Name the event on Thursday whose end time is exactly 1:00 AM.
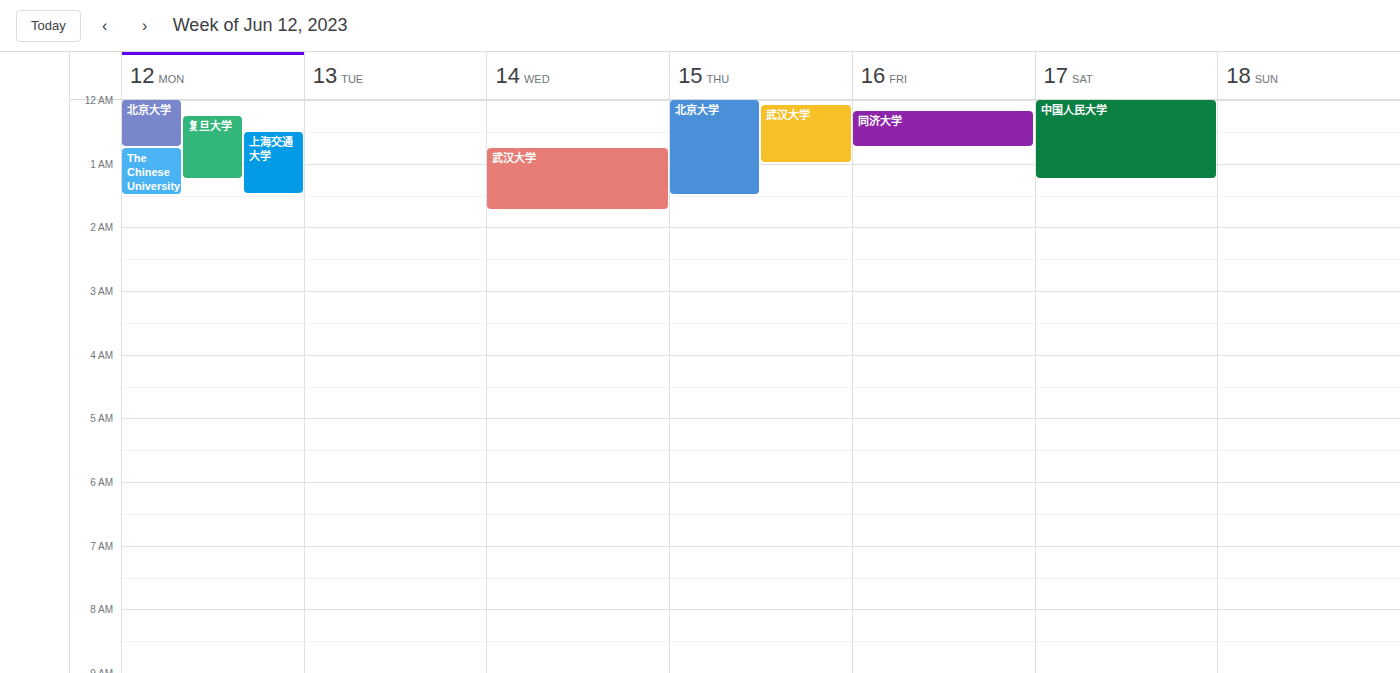
"武汉大学"